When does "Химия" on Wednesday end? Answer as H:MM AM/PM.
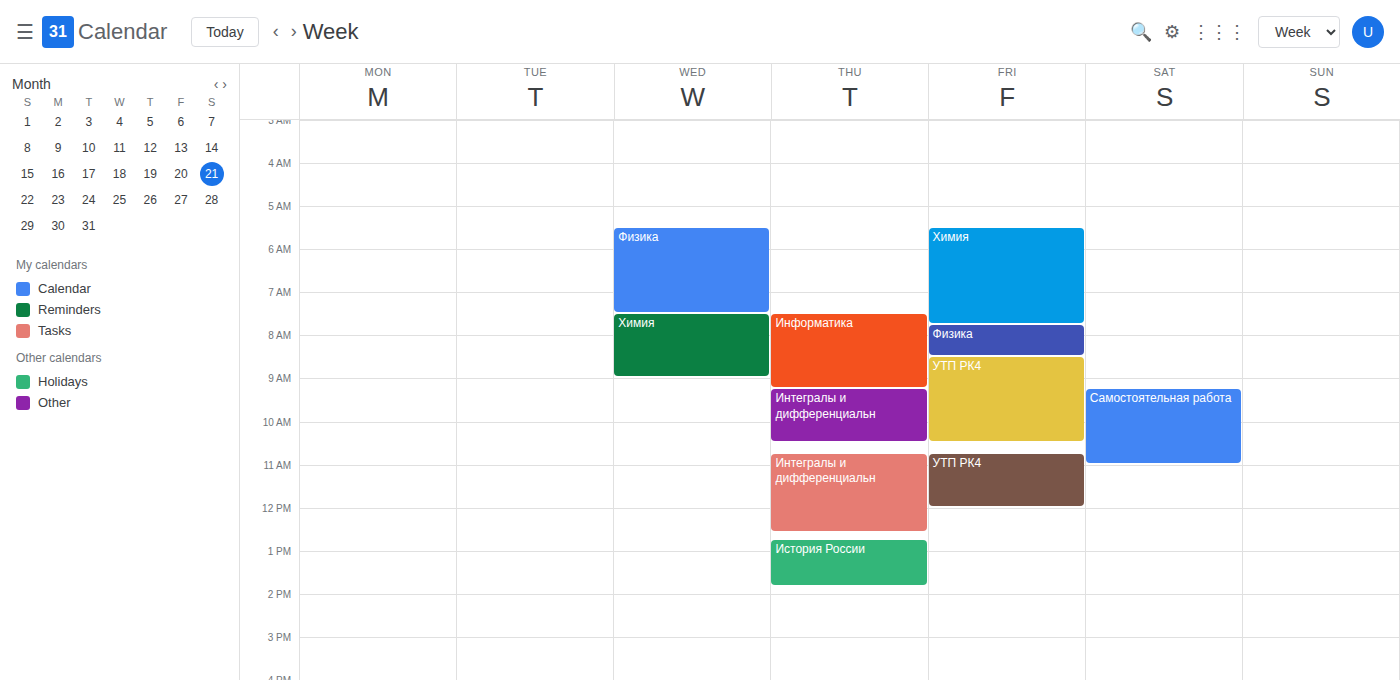
9:00 AM